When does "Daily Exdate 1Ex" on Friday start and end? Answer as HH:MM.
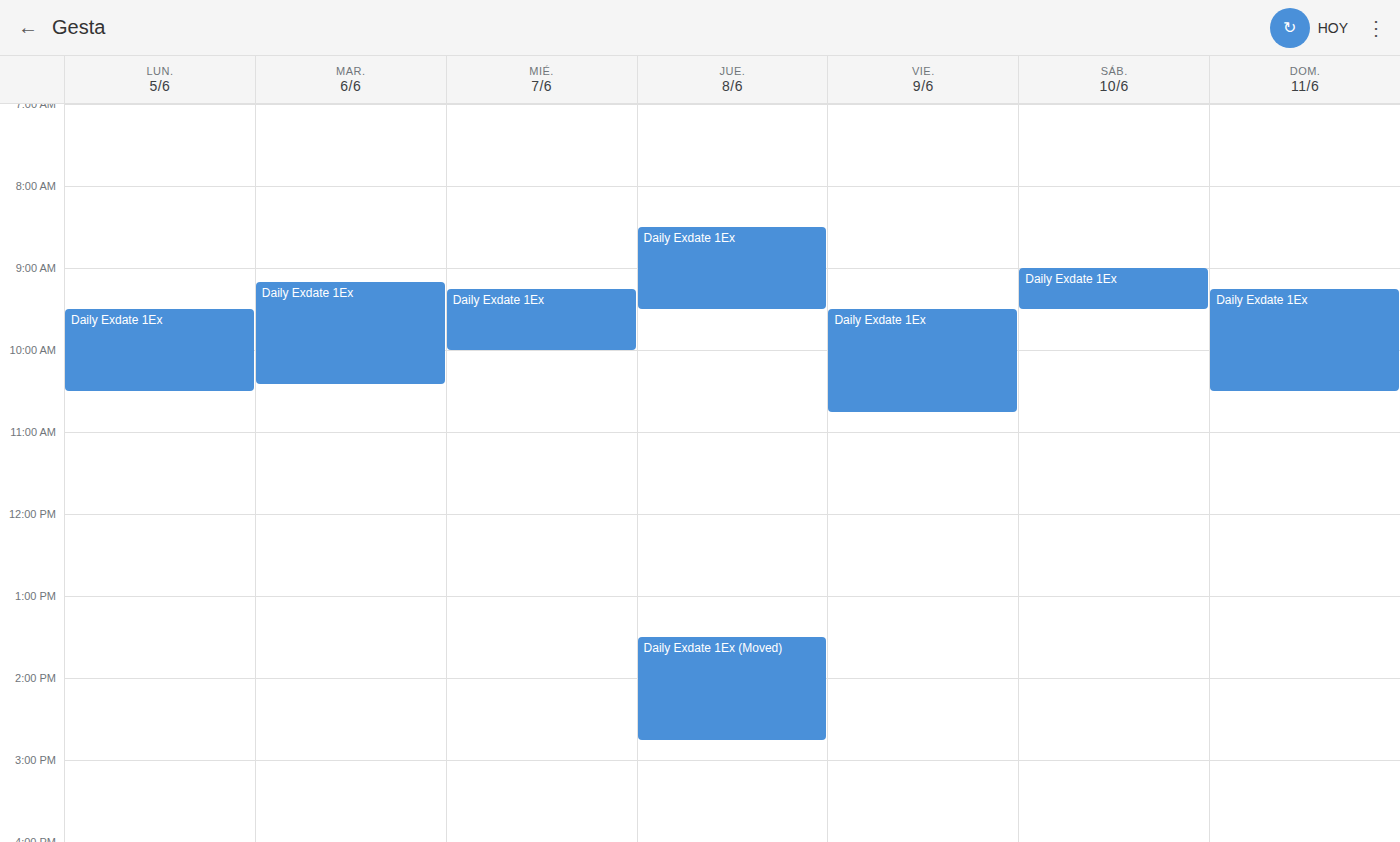
09:30 to 10:45